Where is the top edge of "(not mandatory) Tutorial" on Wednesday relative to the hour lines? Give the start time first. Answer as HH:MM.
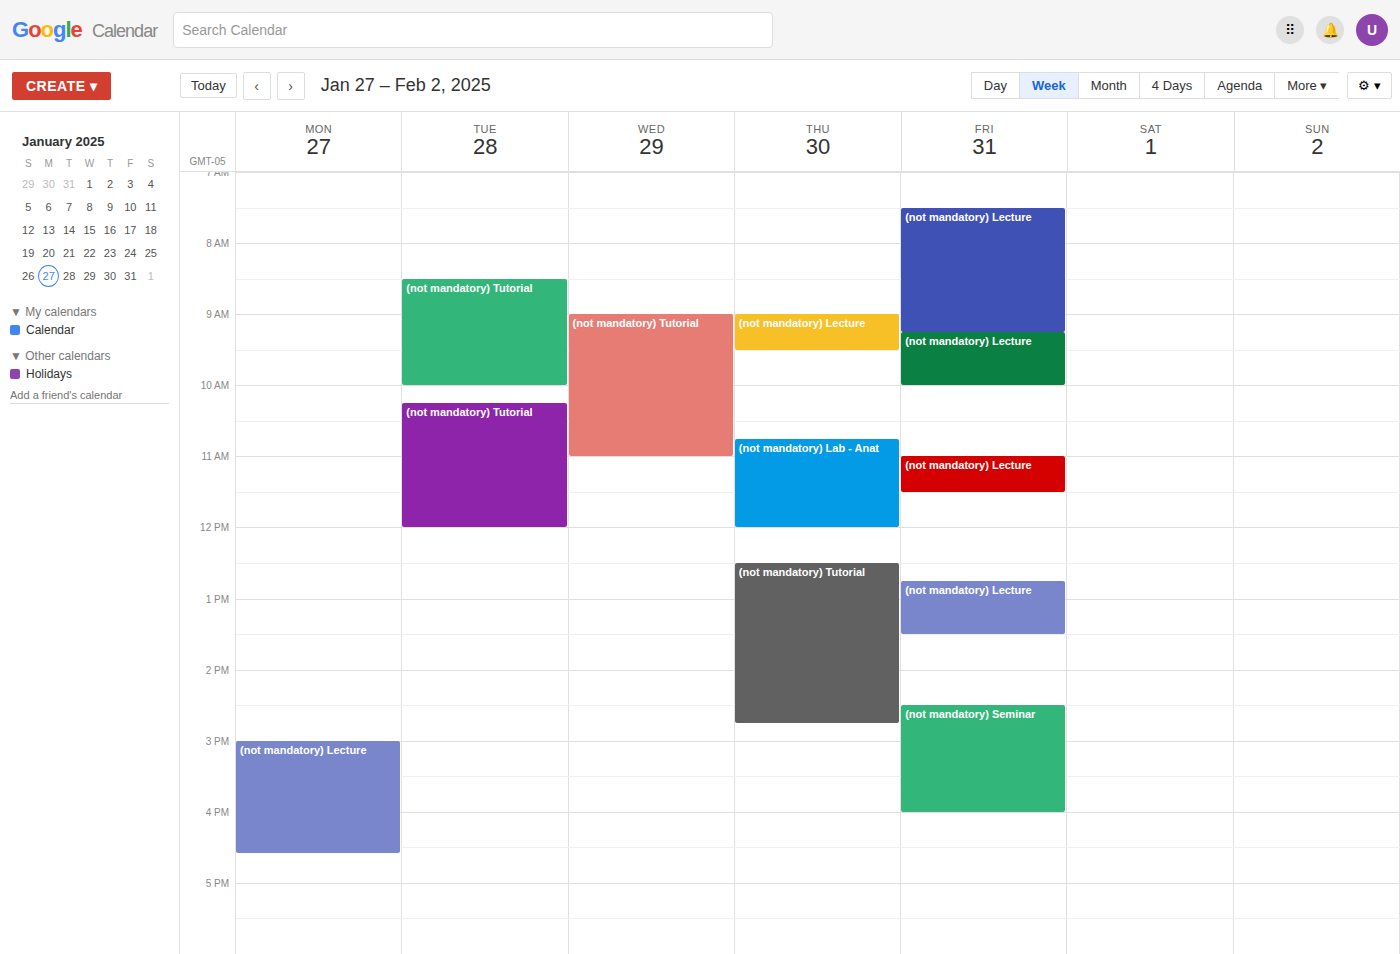
09:00 -- exactly on the 09:00 line.